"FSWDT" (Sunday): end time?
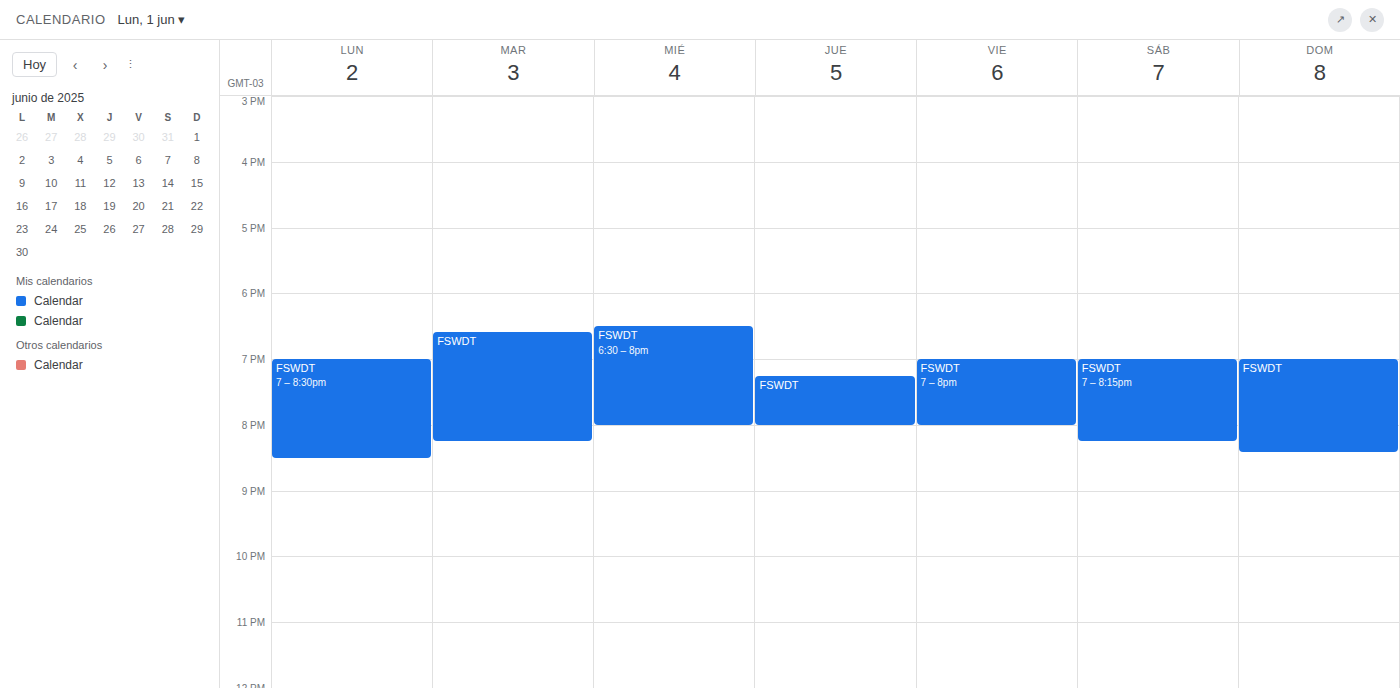
8:25 PM